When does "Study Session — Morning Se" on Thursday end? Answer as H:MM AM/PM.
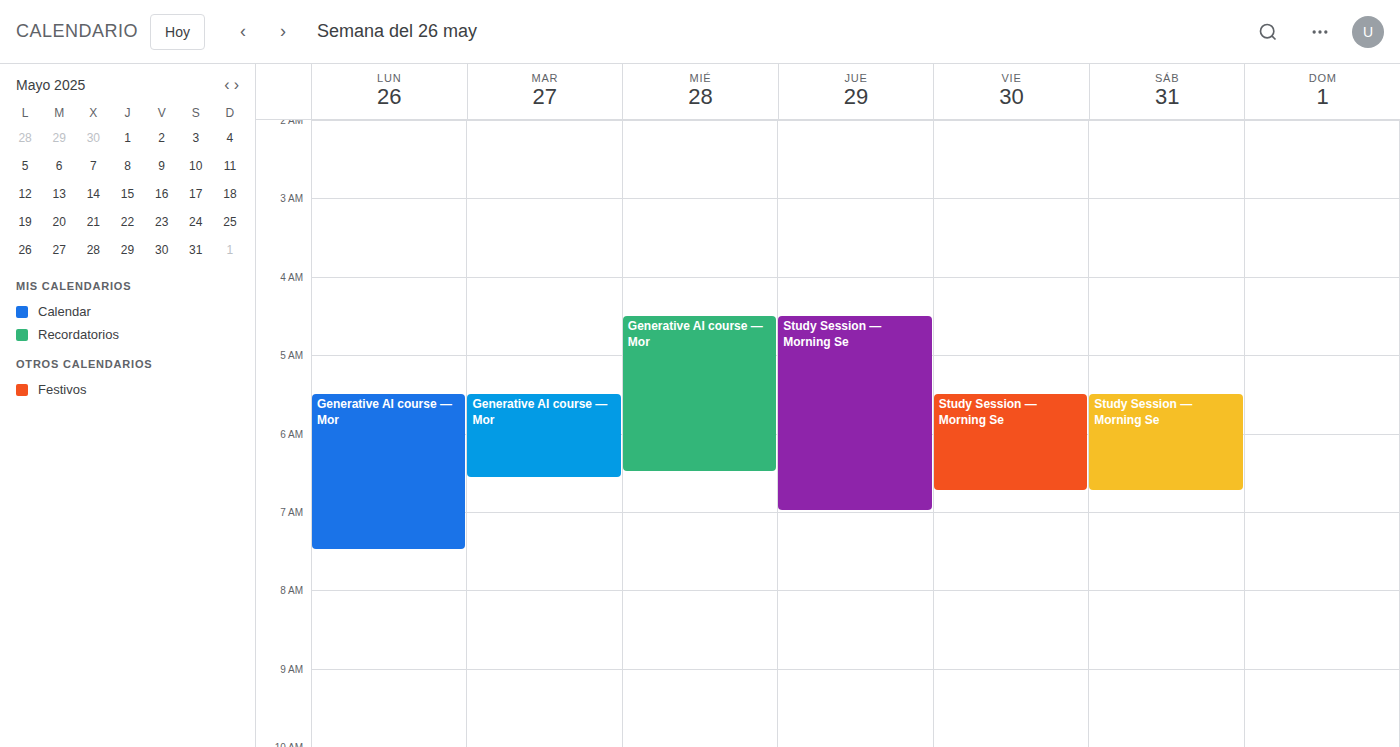
7:00 AM